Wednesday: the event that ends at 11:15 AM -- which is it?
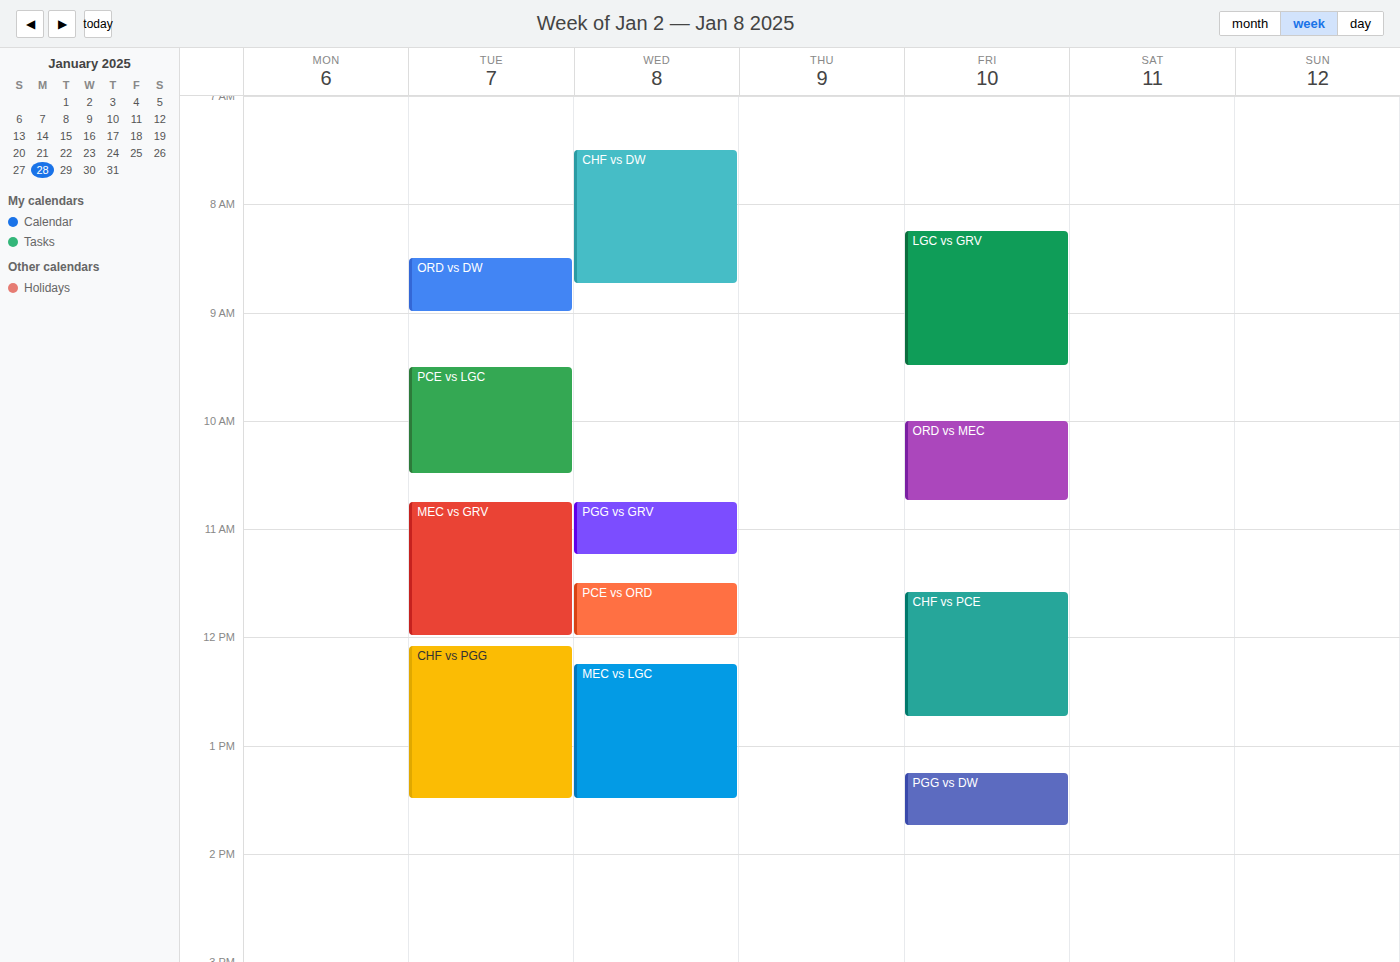
"PGG vs GRV"